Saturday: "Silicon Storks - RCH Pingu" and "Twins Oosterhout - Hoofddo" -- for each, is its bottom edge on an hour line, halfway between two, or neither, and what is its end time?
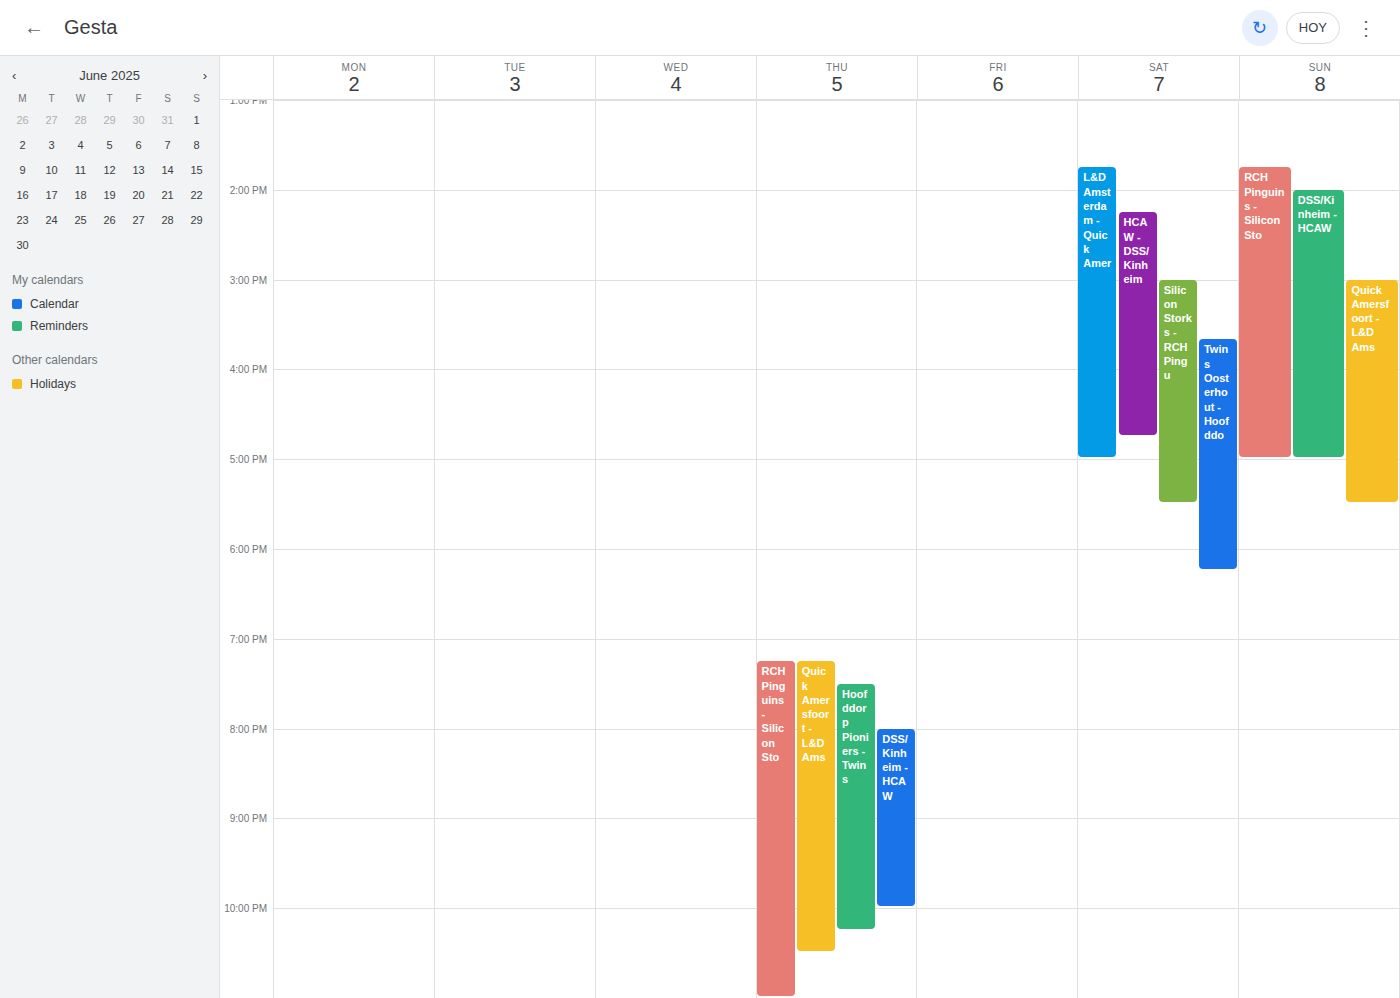
"Silicon Storks - RCH Pingu": 5:30 PM, halfway between the 5 PM and 6 PM lines. "Twins Oosterhout - Hoofddo": 6:15 PM, neither: a quarter of the way from the 6 PM line to the 7 PM line.